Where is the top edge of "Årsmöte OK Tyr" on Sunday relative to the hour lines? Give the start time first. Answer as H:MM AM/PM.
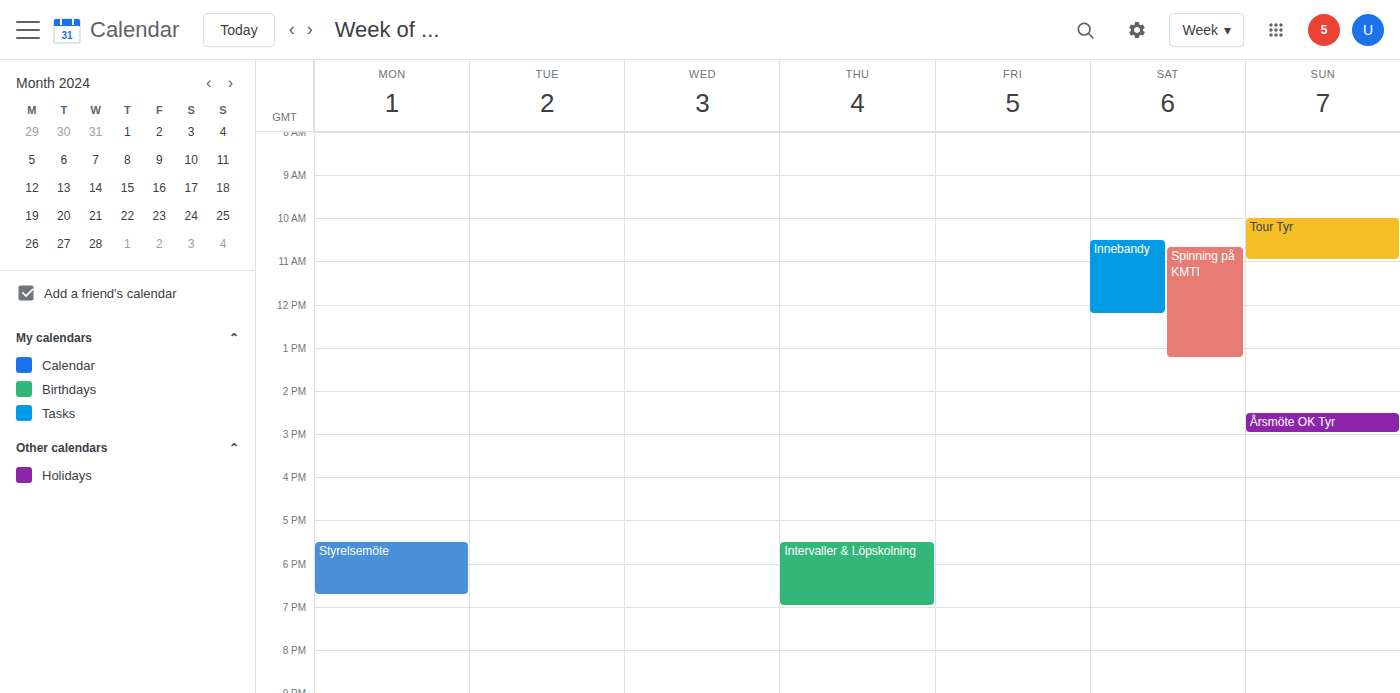
2:30 PM -- halfway between the 2 PM and 3 PM lines.